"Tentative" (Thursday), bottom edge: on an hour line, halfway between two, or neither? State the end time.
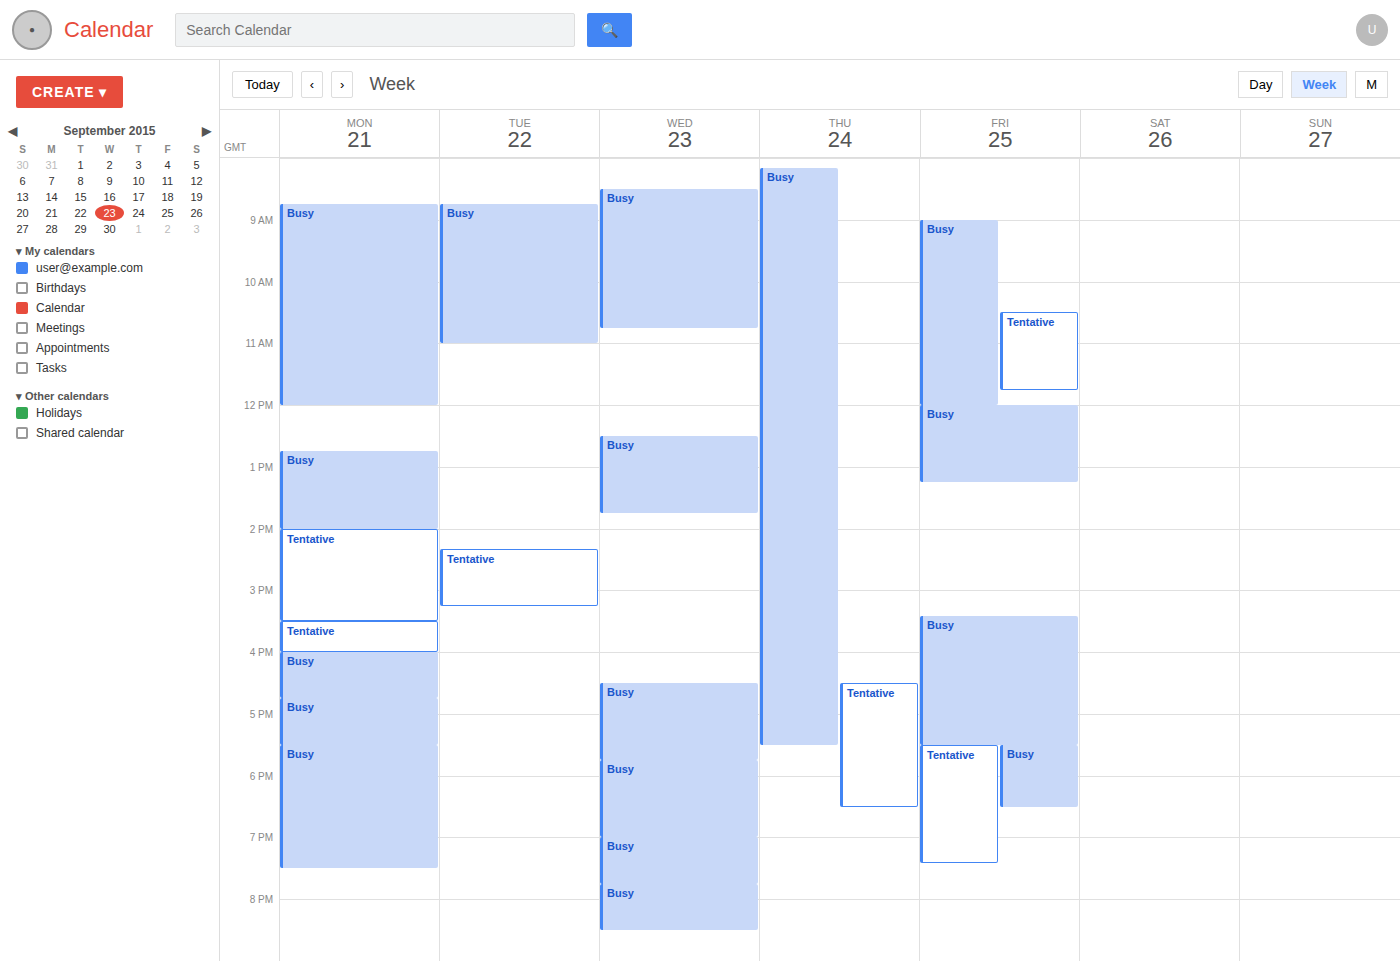
18:30 -- halfway between the 18:00 and 19:00 lines.